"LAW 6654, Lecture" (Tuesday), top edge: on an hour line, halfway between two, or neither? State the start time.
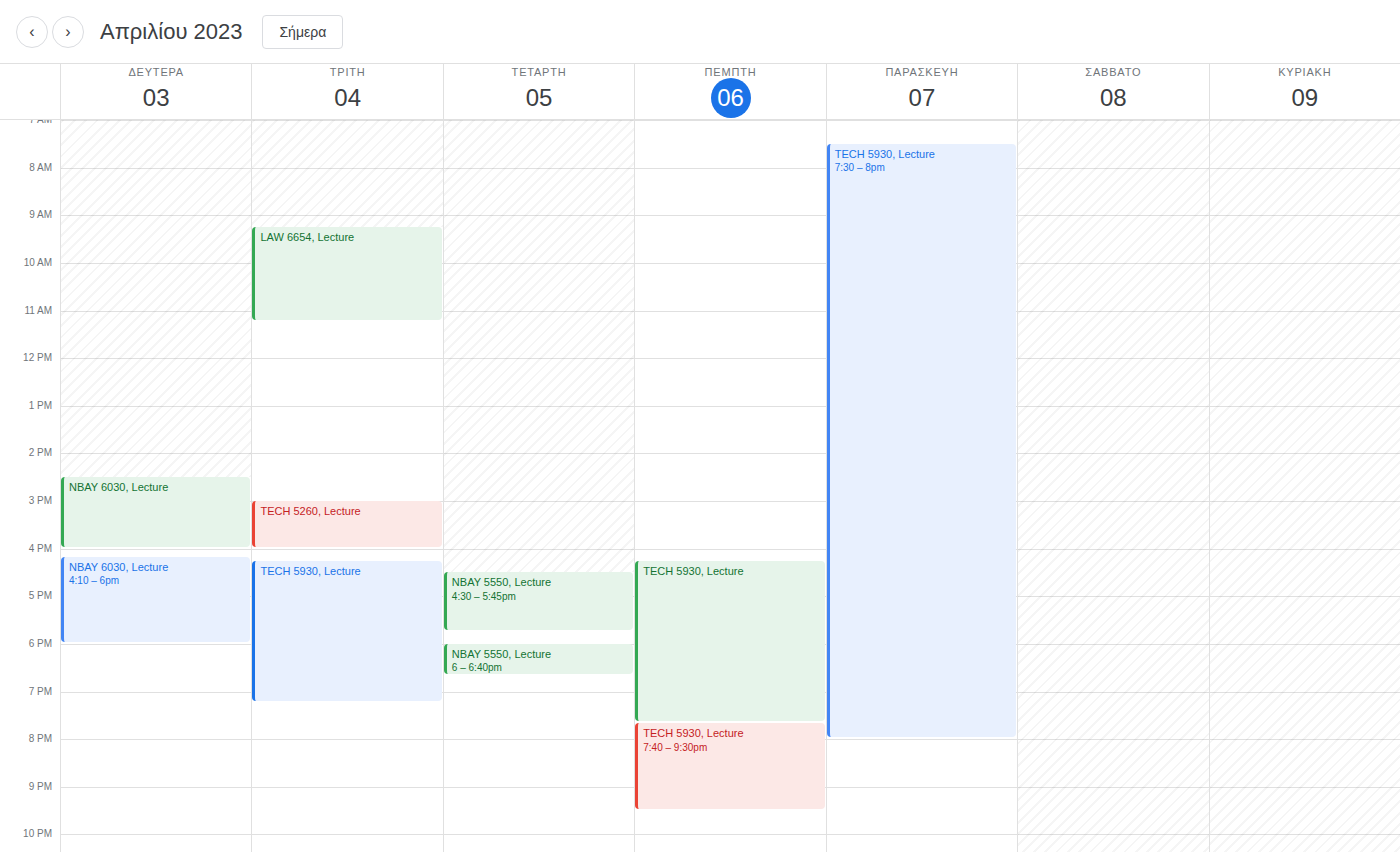
9:15 AM -- neither: a quarter of the way from the 9 AM line to the 10 AM line.